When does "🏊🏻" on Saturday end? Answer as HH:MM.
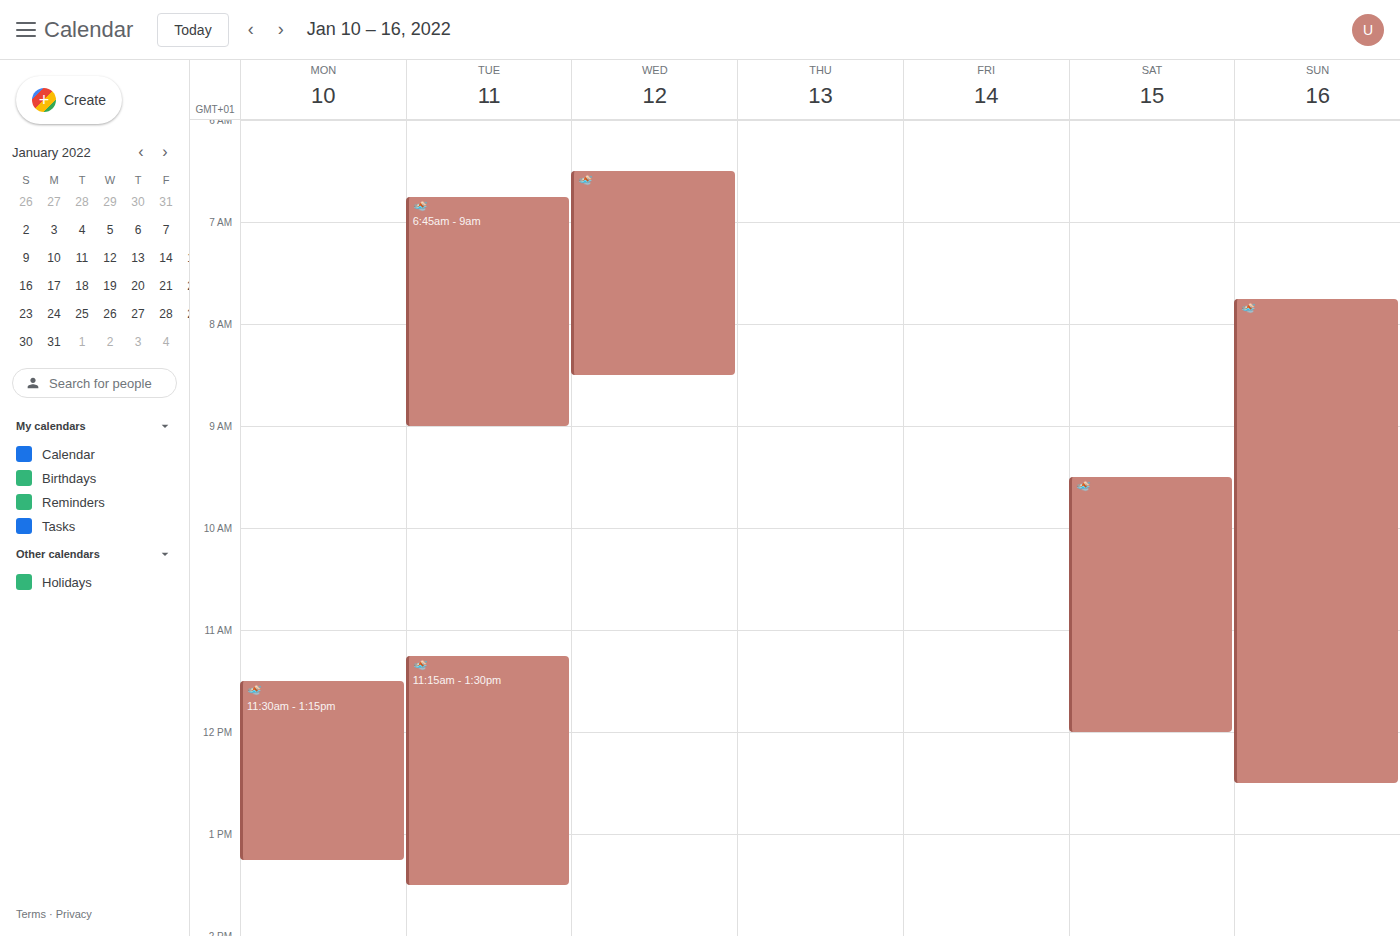
12:00